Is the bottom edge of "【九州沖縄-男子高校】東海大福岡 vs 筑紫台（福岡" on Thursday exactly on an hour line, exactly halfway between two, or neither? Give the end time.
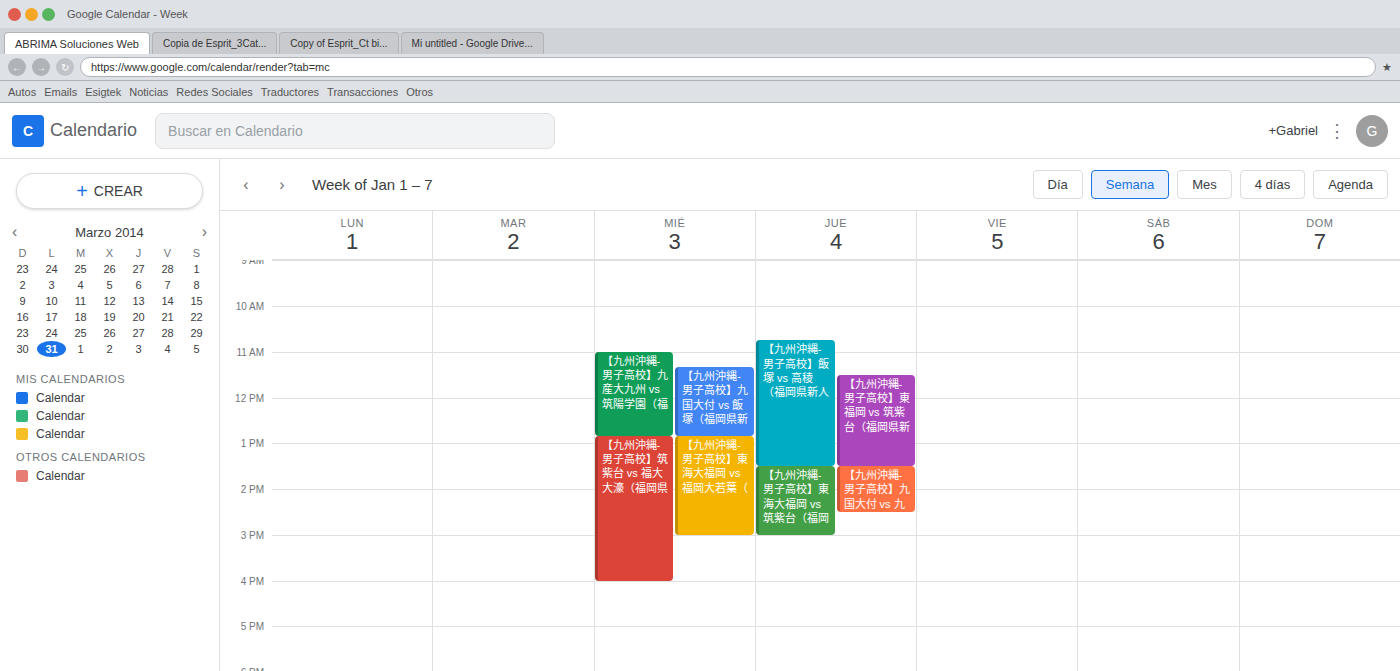
3:00 PM -- exactly on the 3 PM line.